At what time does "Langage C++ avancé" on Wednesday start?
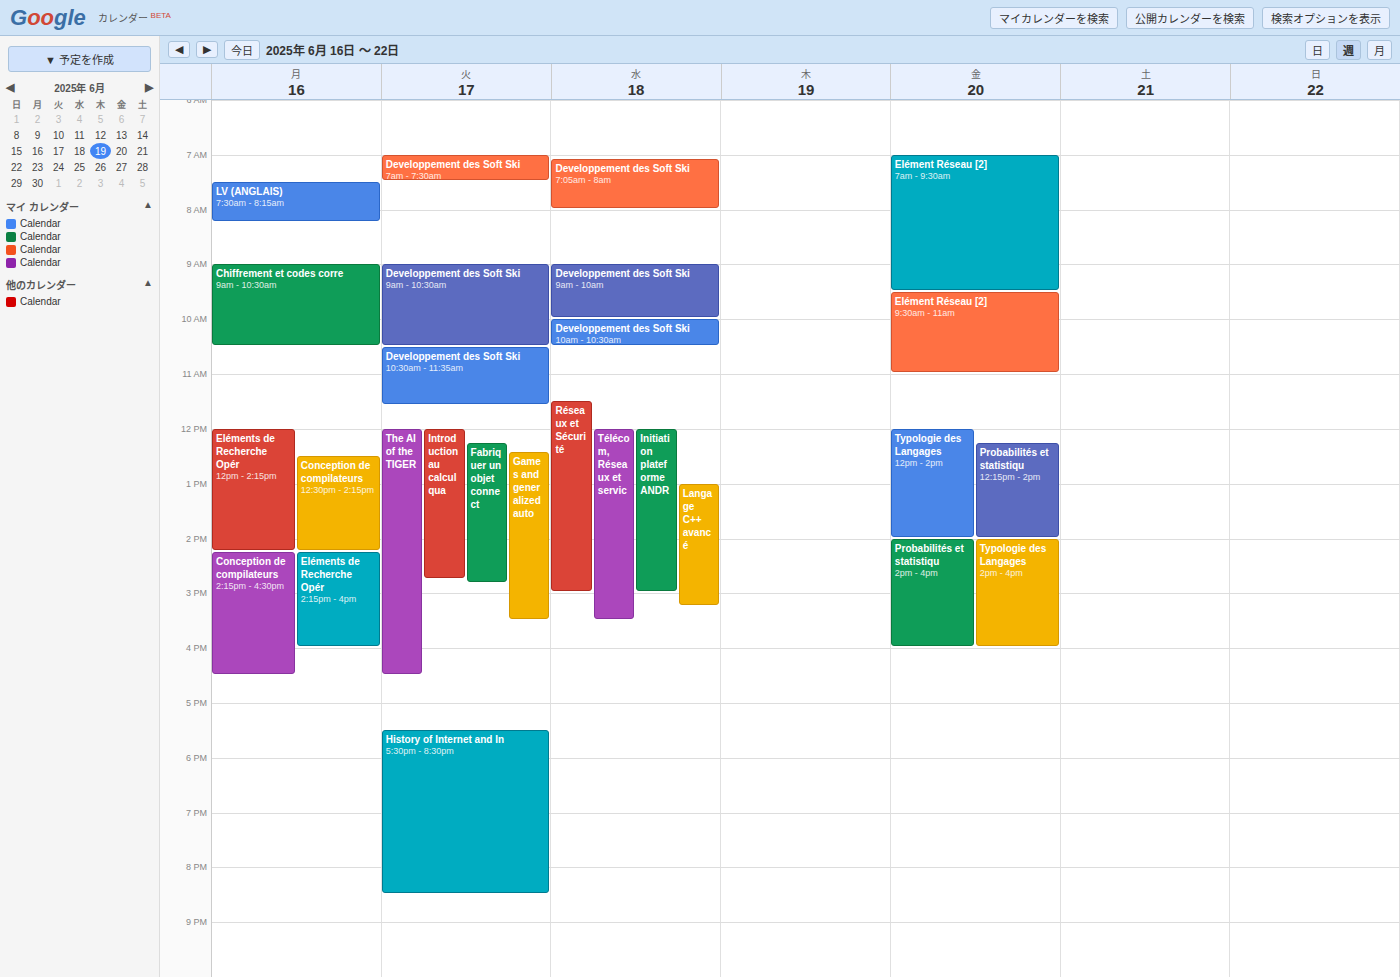
1:00 PM